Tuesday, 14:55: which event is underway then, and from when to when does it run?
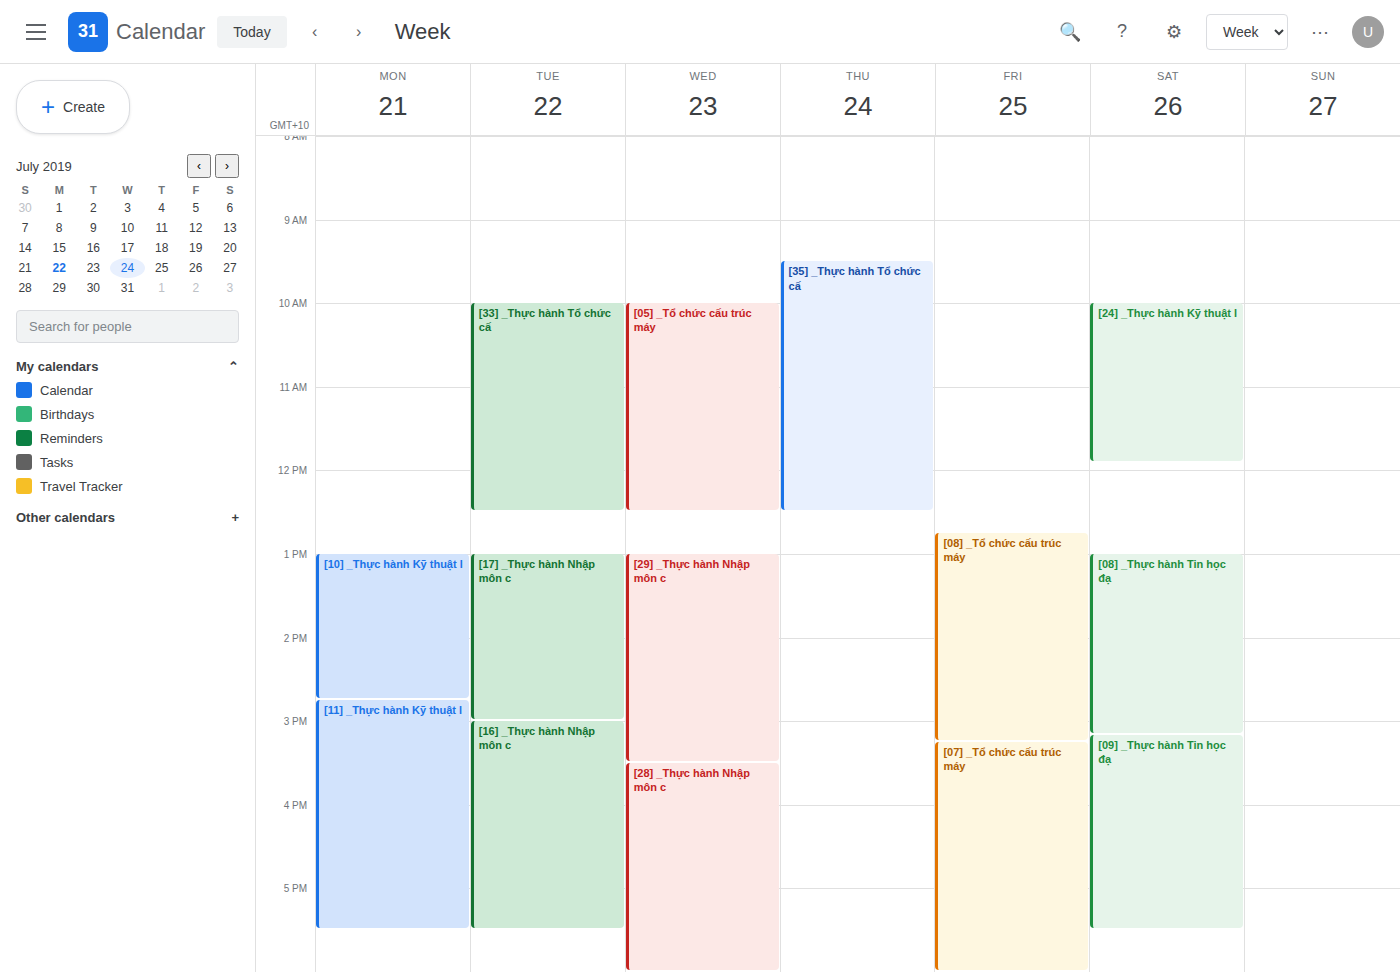
"[17] _Thực hành Nhập môn c", 13:00 to 15:00